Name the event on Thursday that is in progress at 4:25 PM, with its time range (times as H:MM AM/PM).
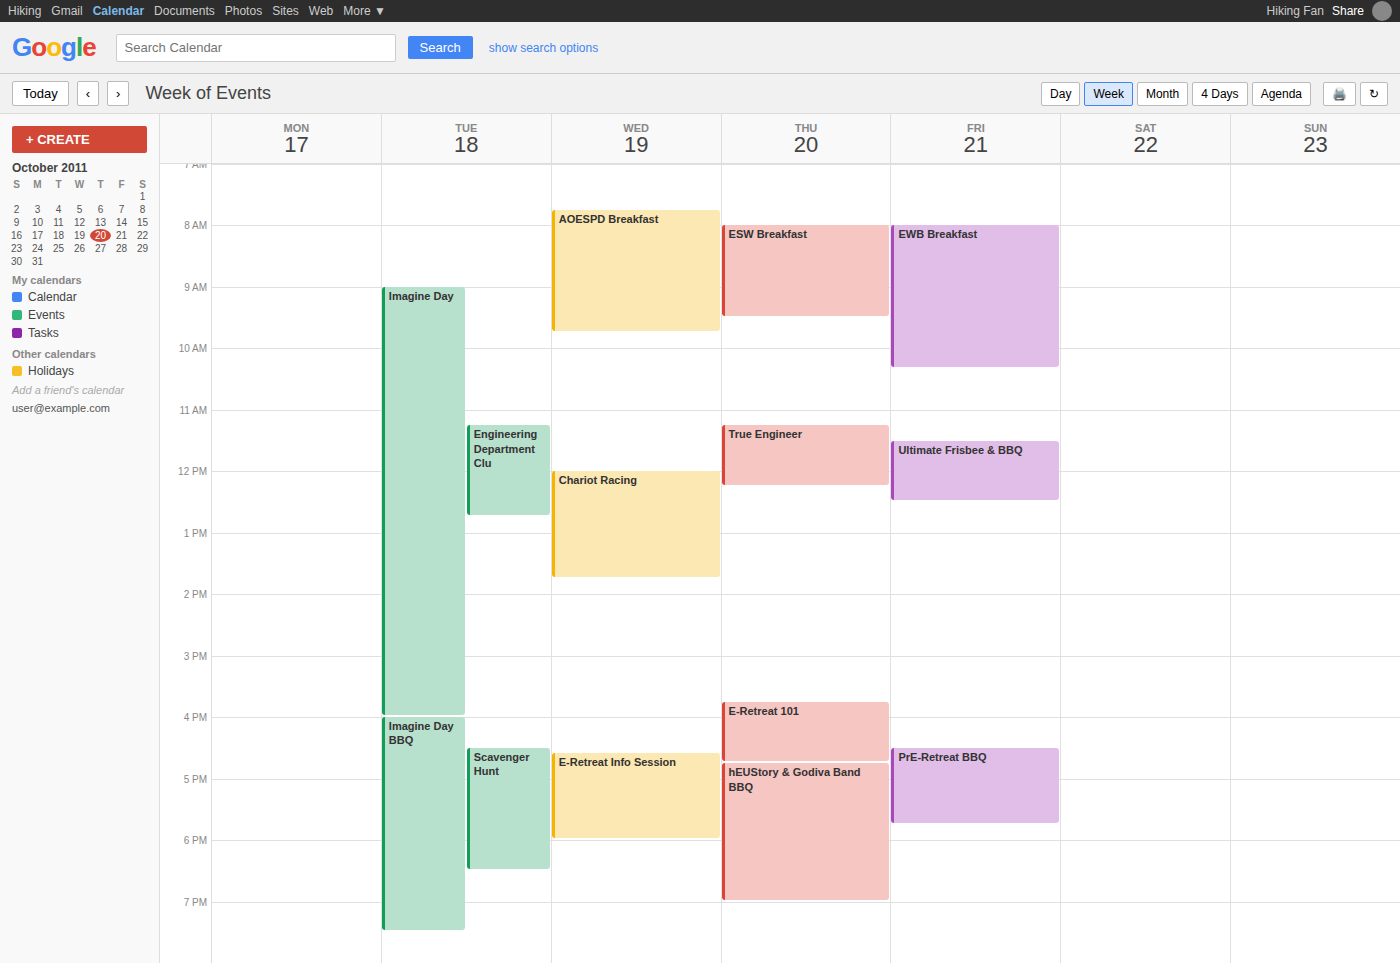
"E-Retreat 101", 3:45 PM to 4:45 PM